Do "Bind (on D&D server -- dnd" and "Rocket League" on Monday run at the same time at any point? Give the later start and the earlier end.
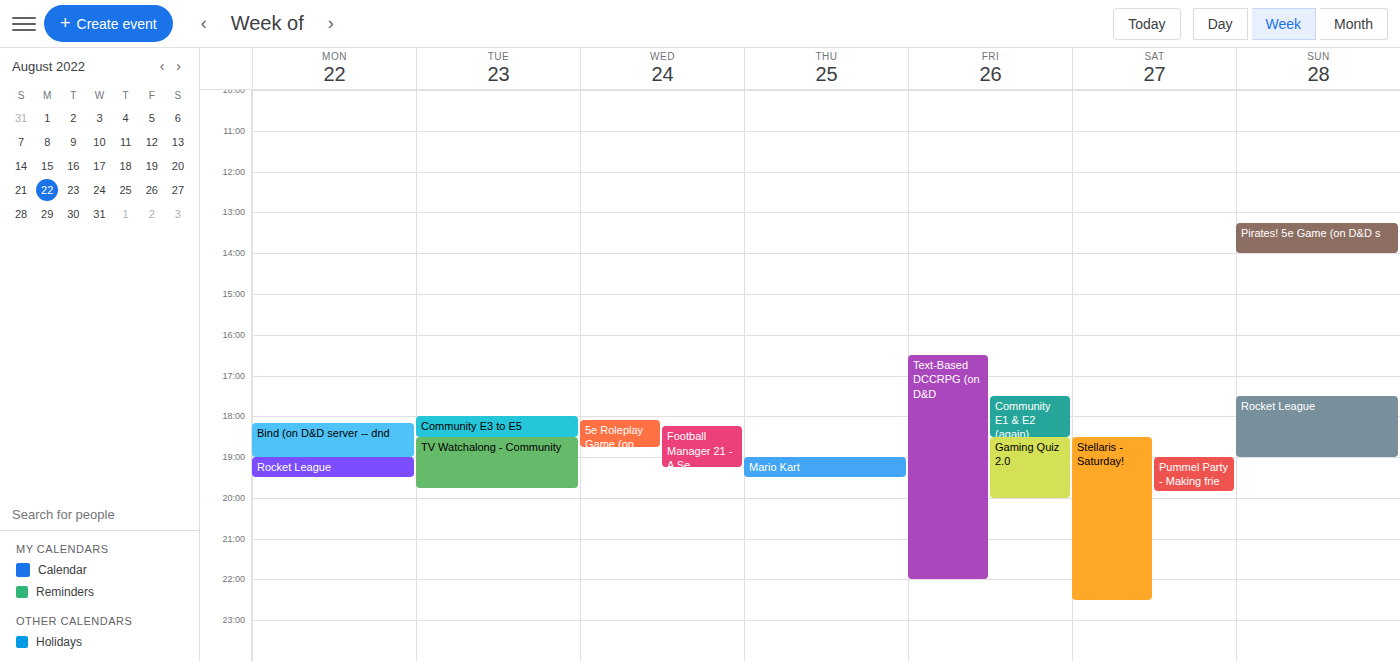
"Bind (on D&D server -- dnd" ends at 7:00 PM, exactly when "Rocket League" starts -- they touch but do not overlap.